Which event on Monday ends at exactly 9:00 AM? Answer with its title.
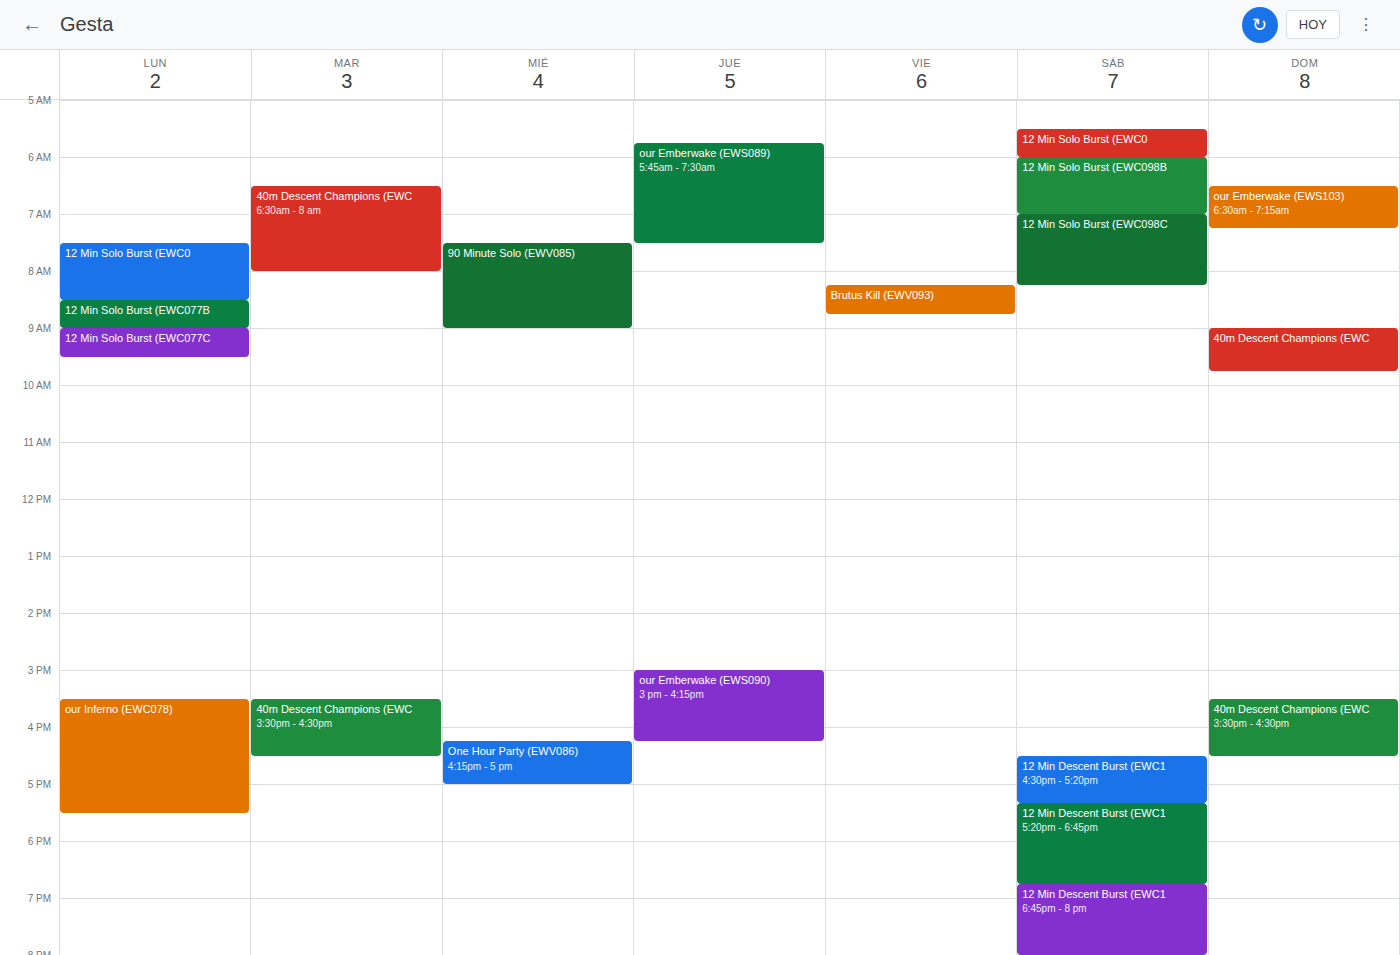
"12 Min Solo Burst (EWC077B"